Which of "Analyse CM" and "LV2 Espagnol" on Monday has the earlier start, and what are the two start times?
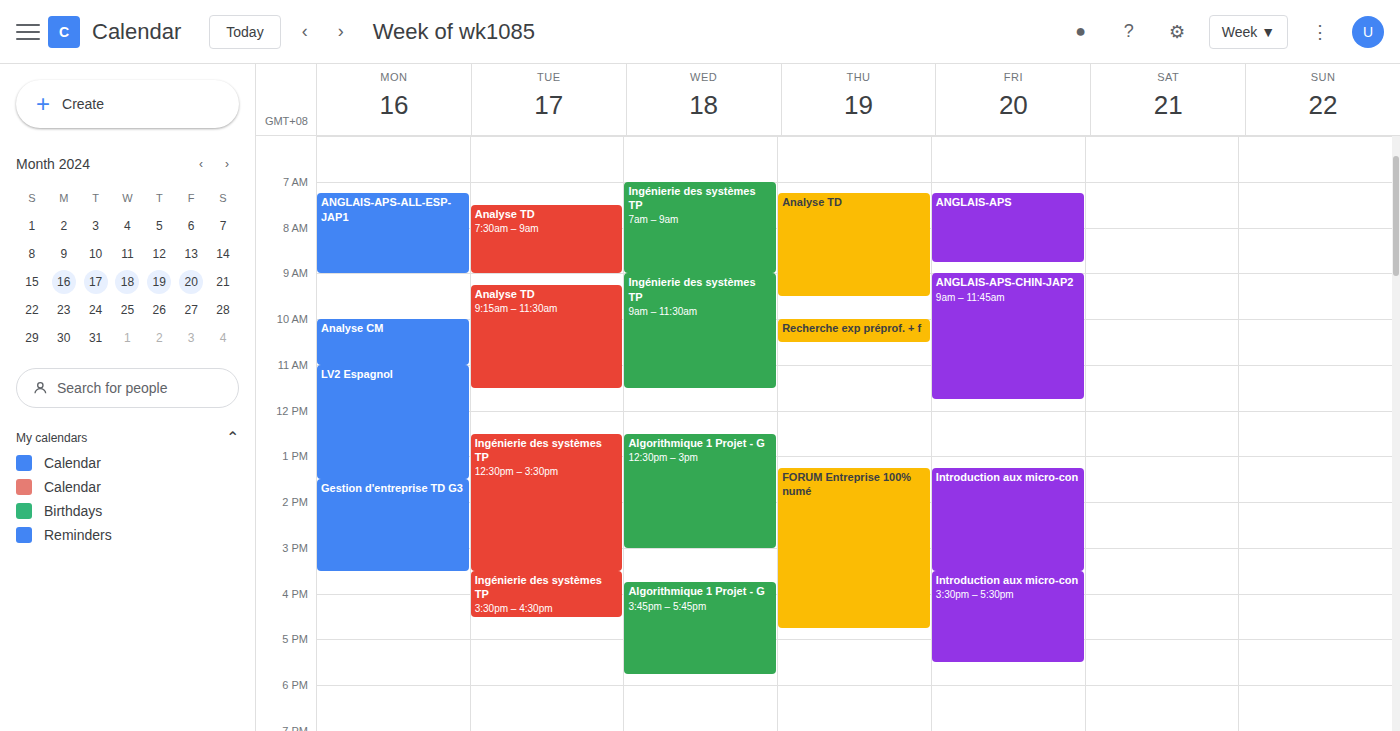
"Analyse CM" 10:00 AM; "LV2 Espagnol" 11:00 AM.